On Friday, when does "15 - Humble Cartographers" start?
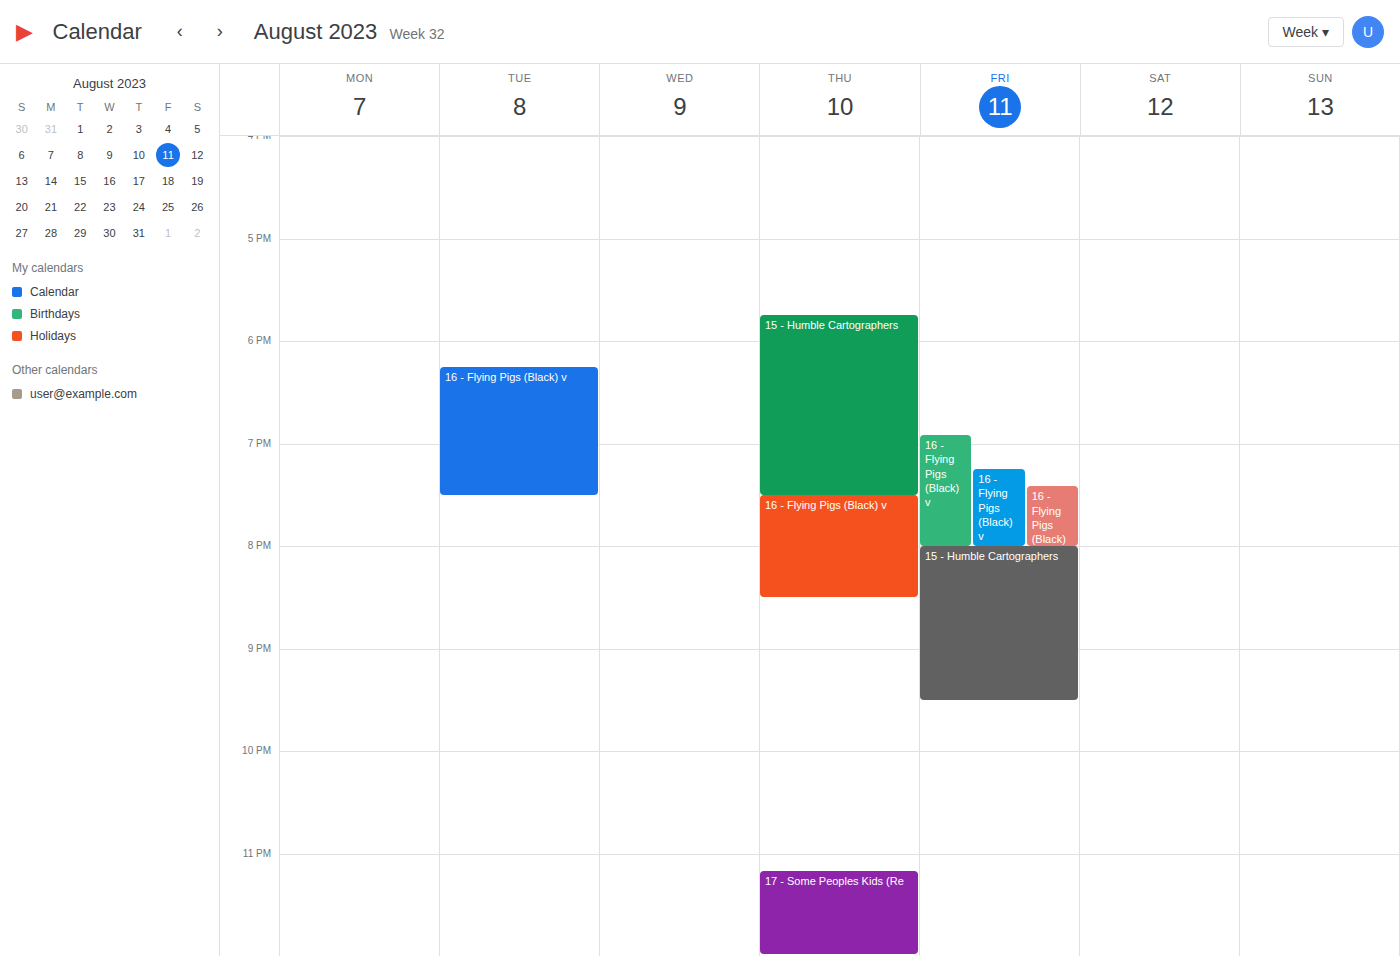
8:00 PM